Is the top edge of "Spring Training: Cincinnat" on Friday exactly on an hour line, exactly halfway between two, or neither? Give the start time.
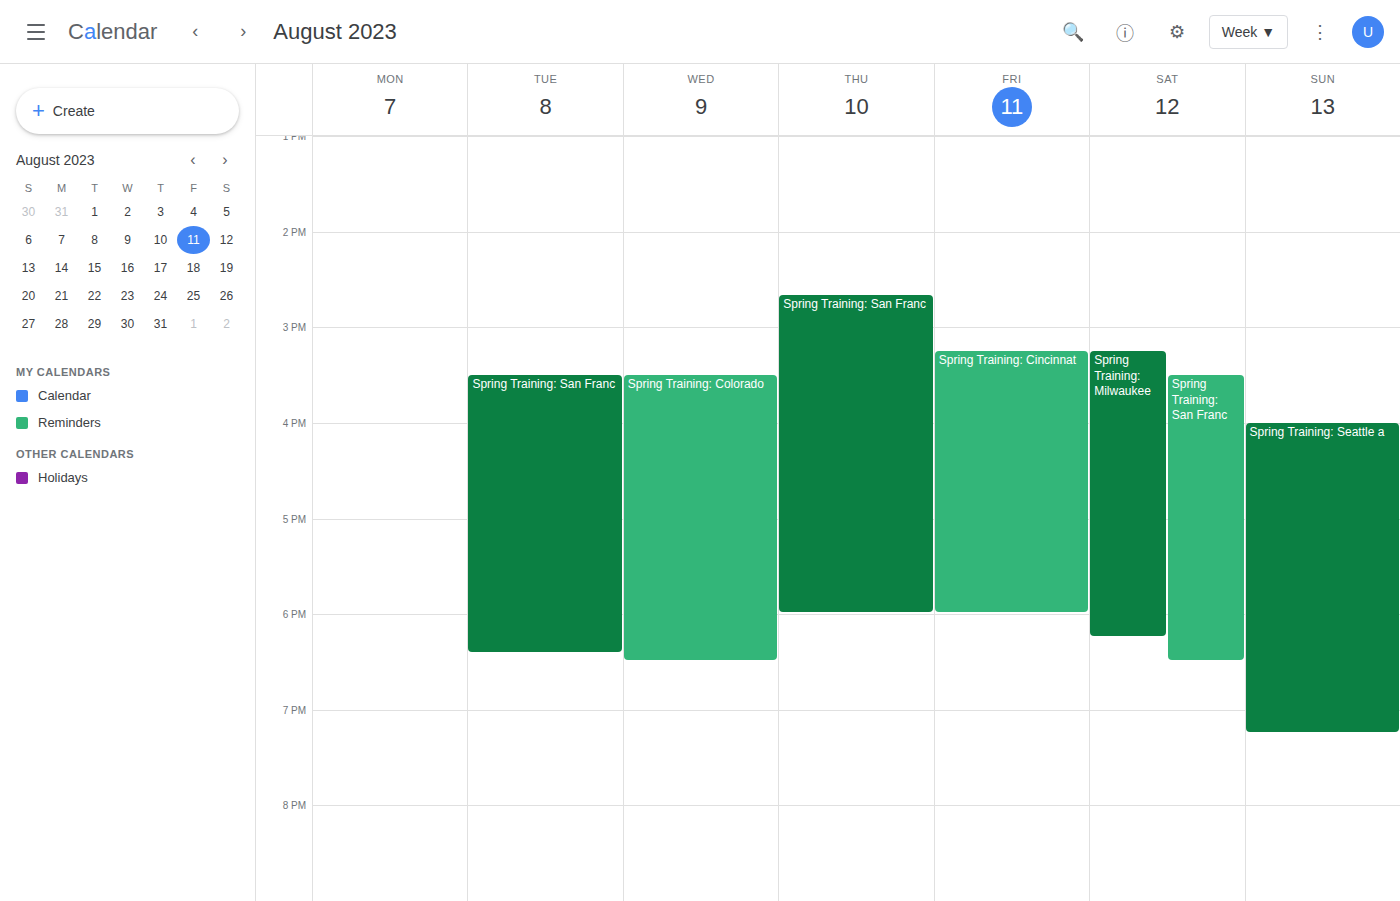
3:15 PM -- neither: a quarter of the way from the 3 PM line to the 4 PM line.